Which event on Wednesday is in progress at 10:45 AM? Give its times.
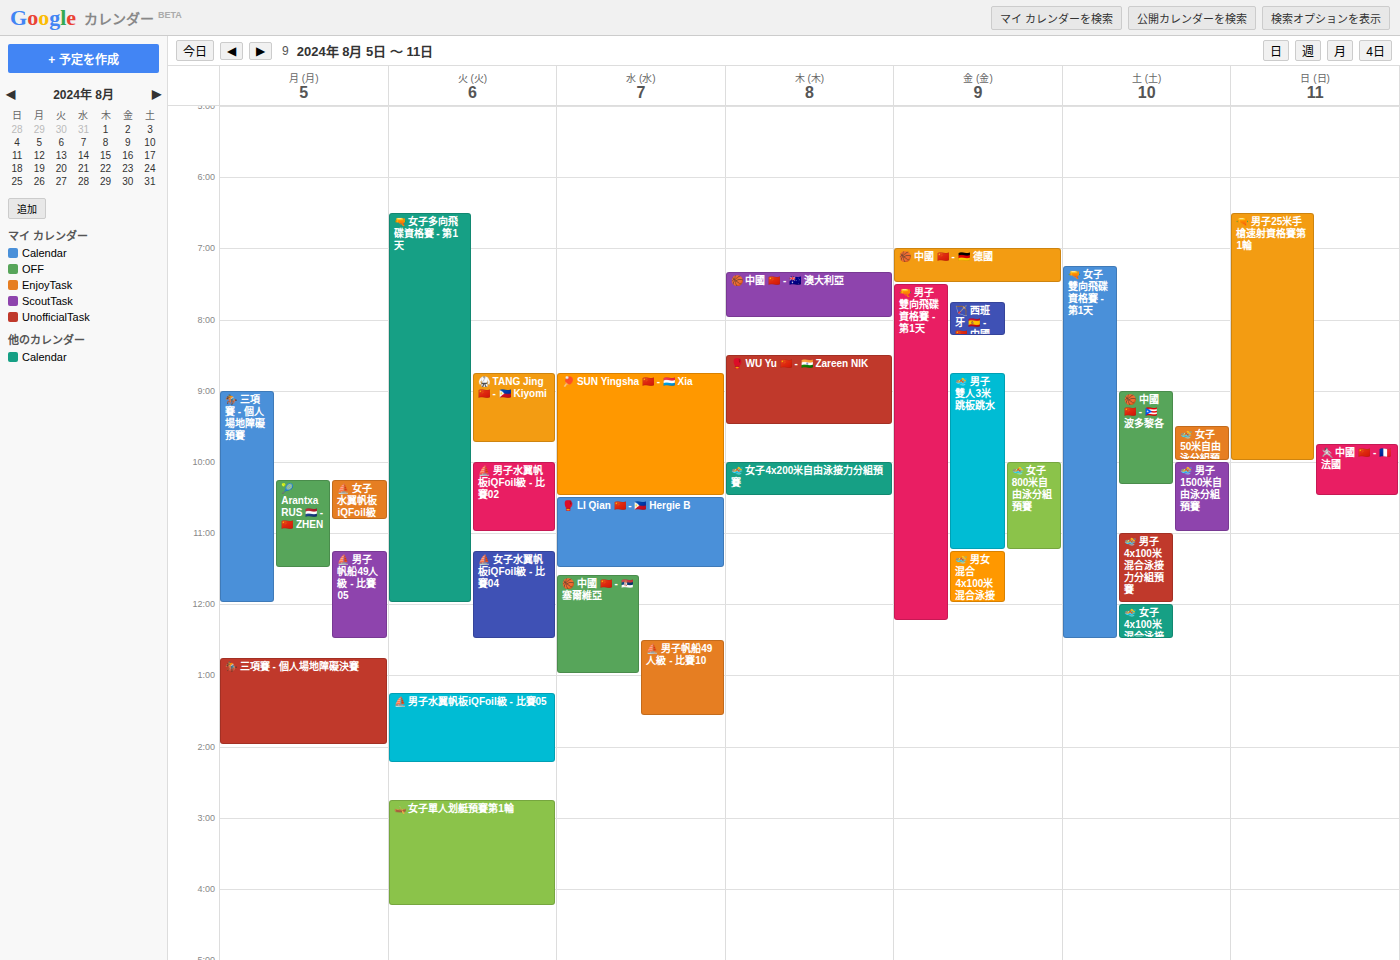
"🥊 LI Qian 🇨🇳 - 🇵🇭 Hergie B", 10:30 AM to 11:30 AM